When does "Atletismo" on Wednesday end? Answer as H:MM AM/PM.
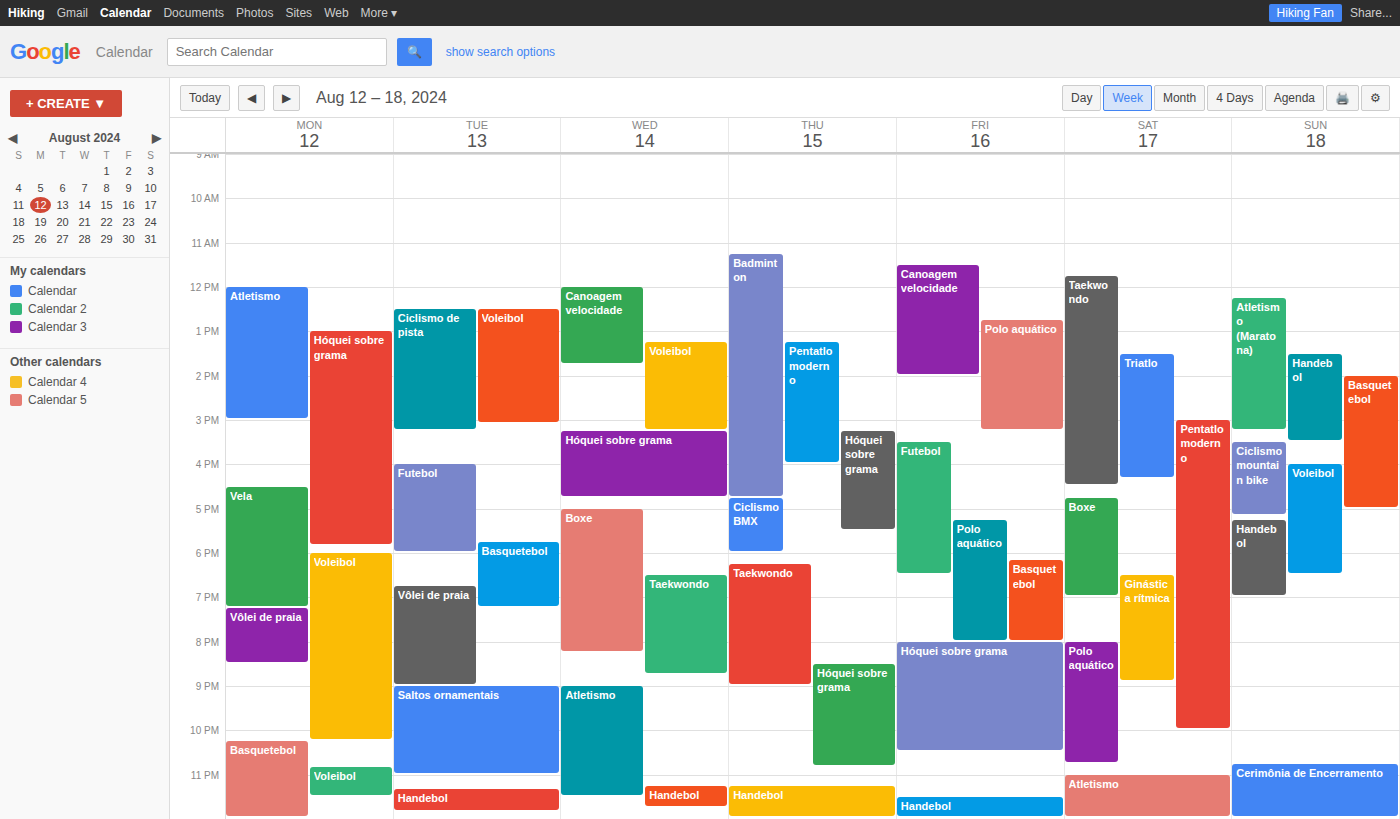
11:30 PM